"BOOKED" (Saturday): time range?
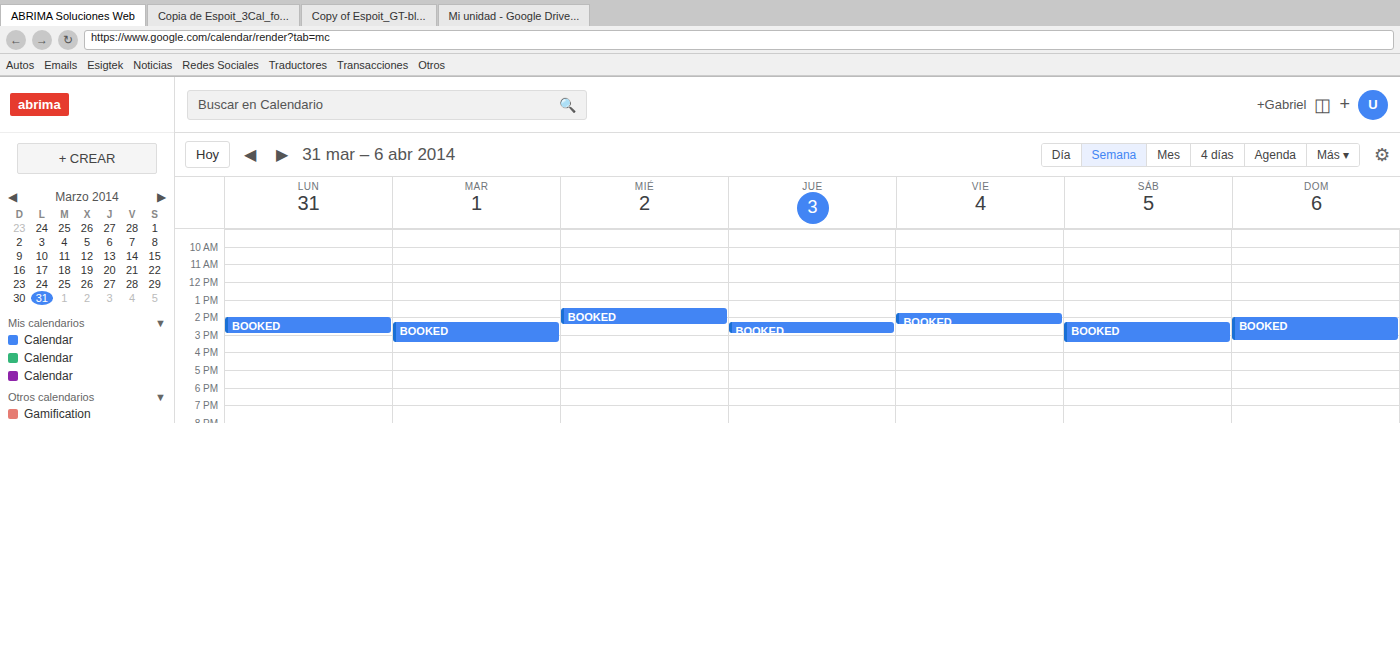
2:15 PM to 3:30 PM